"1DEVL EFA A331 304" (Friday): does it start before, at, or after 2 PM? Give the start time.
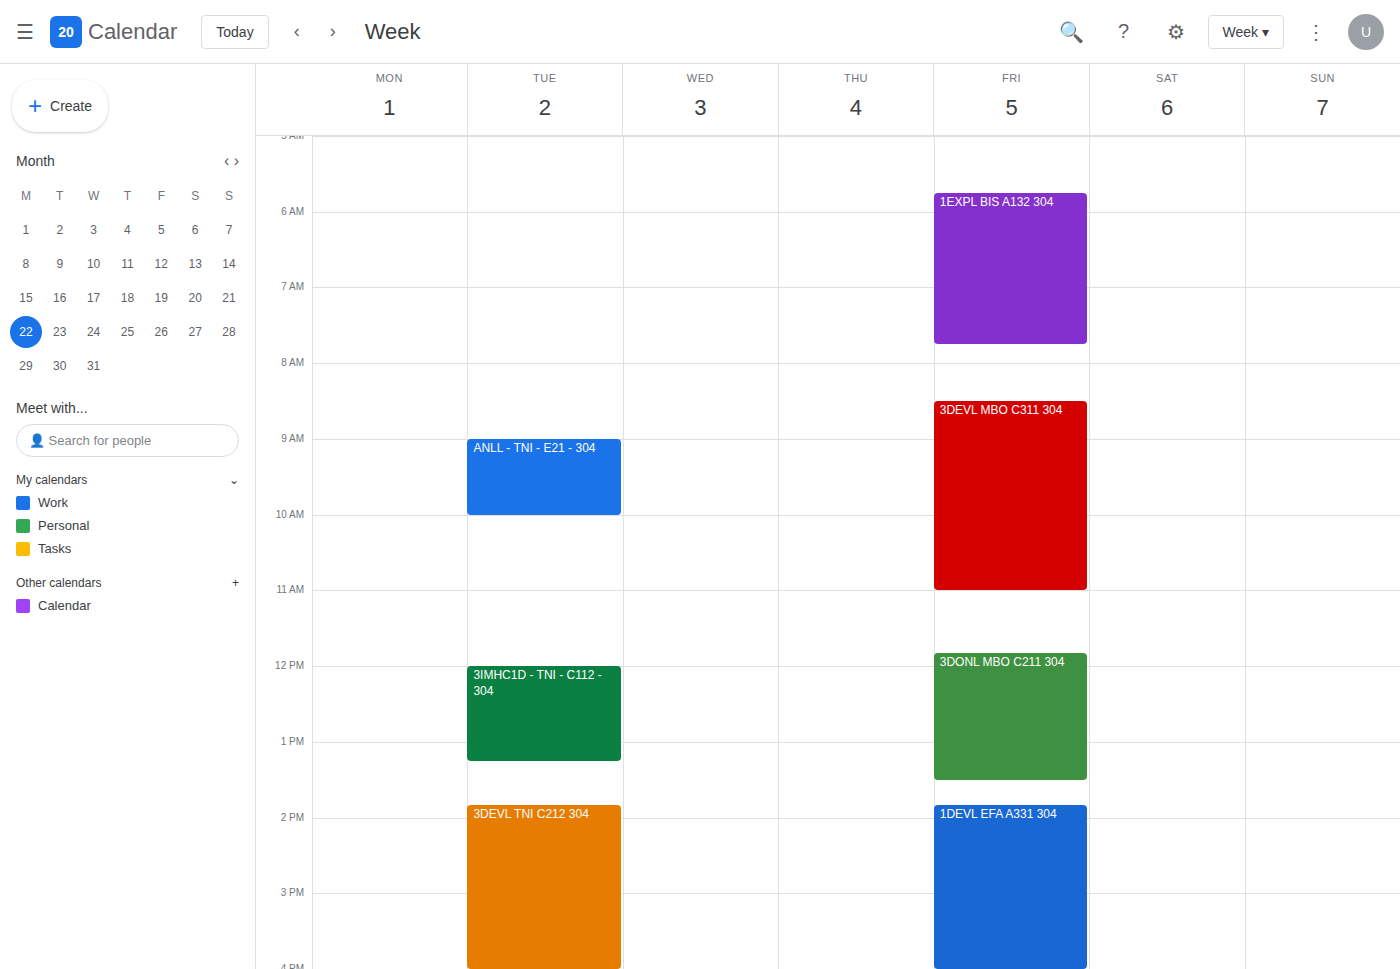
1:50 PM -- before 2 PM, 10 minutes above the 2 PM line.